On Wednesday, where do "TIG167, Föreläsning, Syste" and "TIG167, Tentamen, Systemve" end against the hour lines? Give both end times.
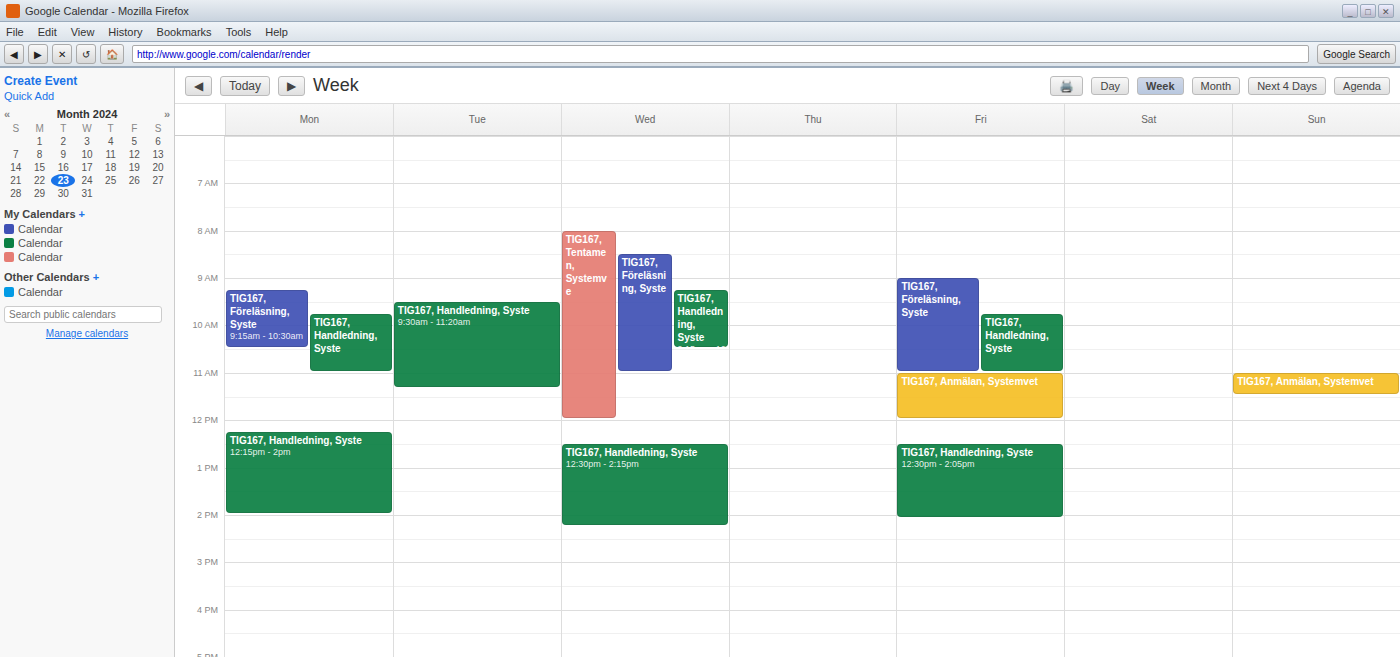
"TIG167, Föreläsning, Syste": 11:00 AM, exactly on the 11 AM line. "TIG167, Tentamen, Systemve": 12:00 PM, exactly on the 12 PM line.